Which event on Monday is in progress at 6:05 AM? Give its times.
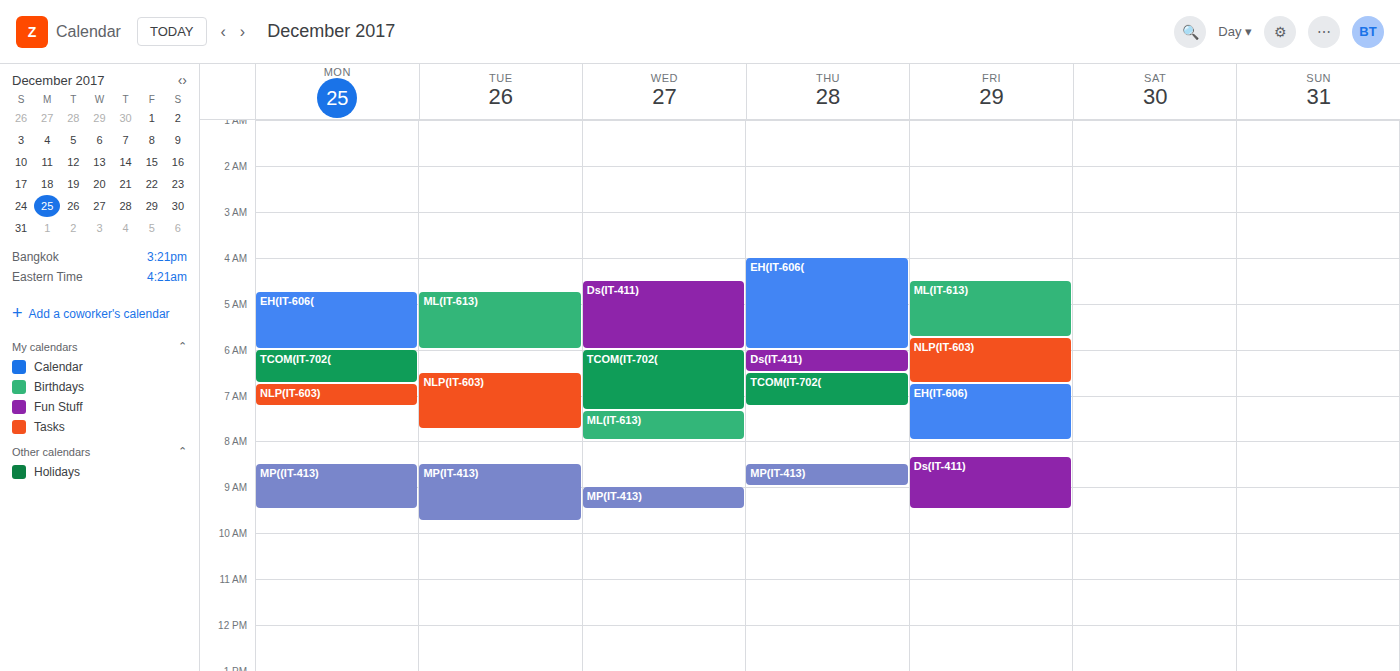
"TCOM(IT-702(", 6:00 AM to 6:45 AM